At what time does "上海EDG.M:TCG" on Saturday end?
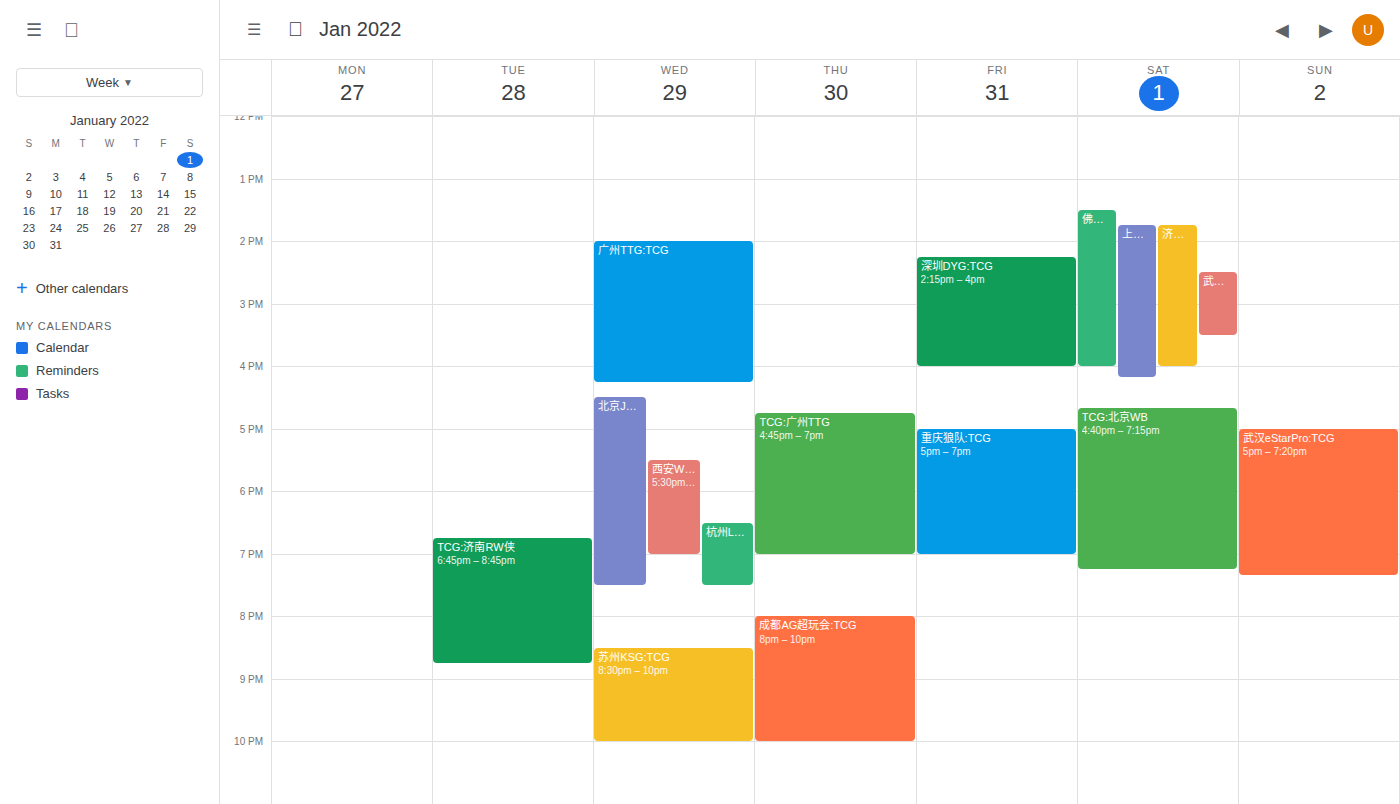
4:10 PM